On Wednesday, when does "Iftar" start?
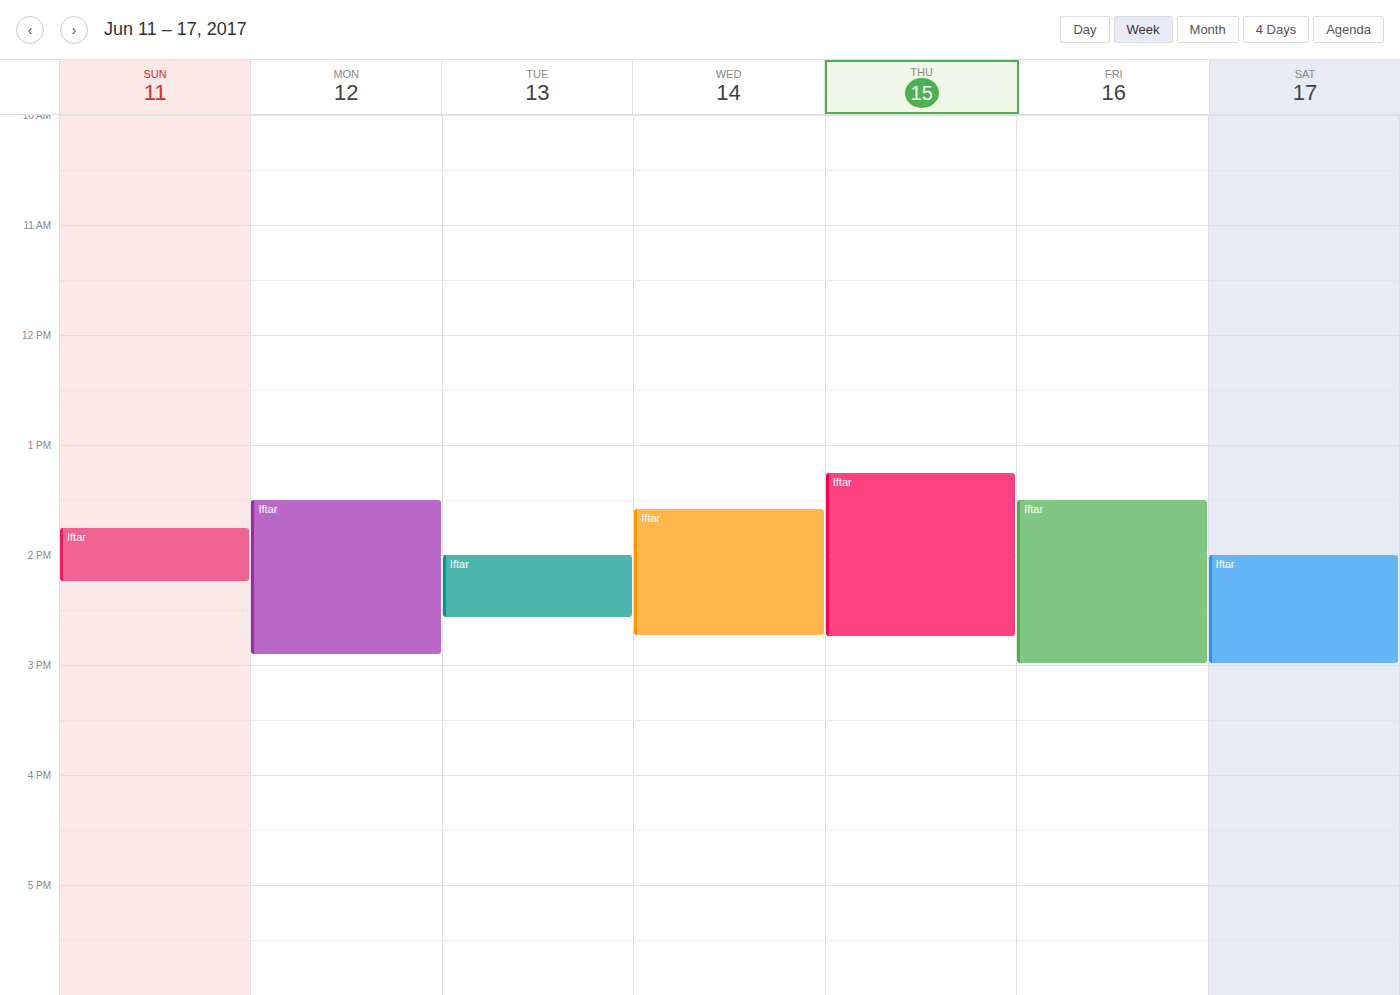
1:35 PM